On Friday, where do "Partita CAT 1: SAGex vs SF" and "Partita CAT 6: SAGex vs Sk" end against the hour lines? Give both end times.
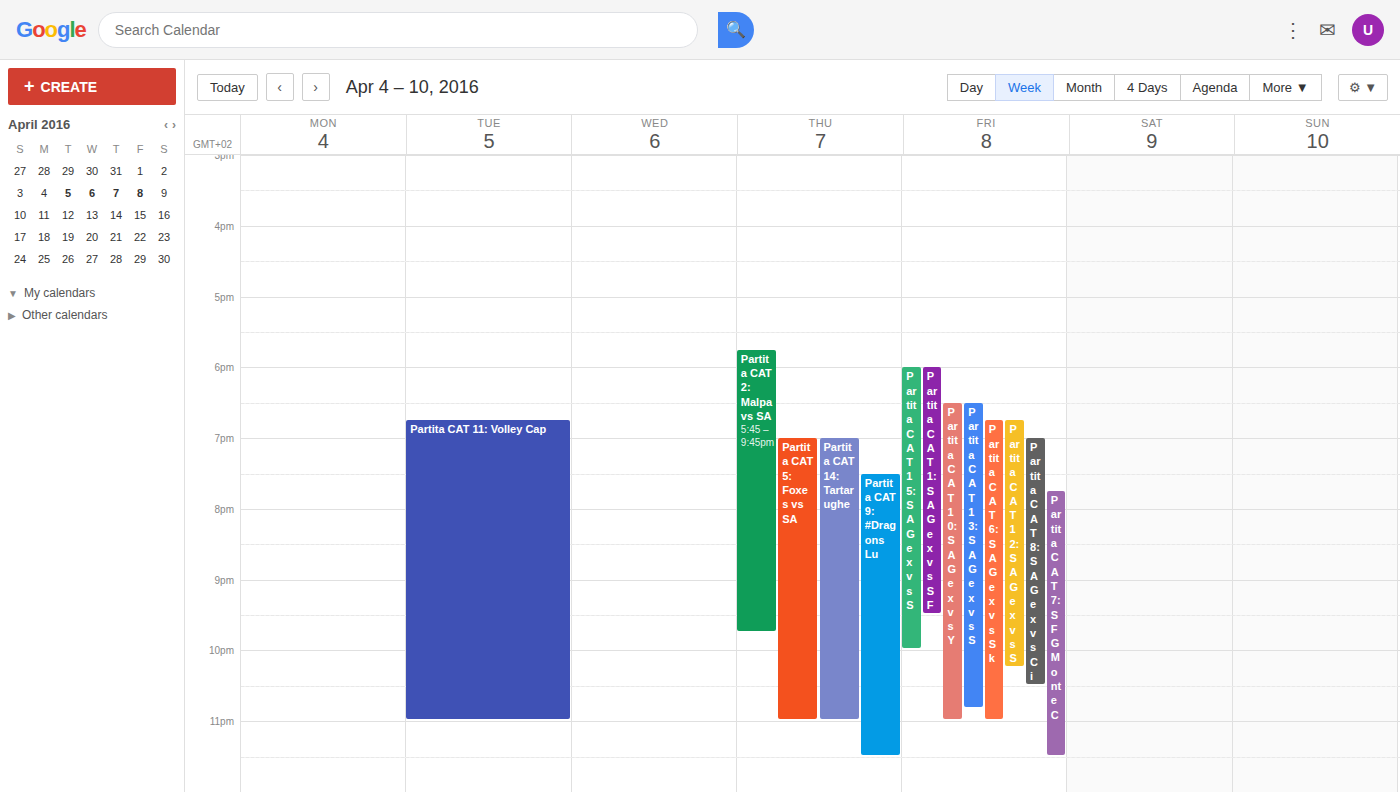
"Partita CAT 1: SAGex vs SF": 9:30 PM, halfway between the 9 PM and 10 PM lines. "Partita CAT 6: SAGex vs Sk": 11:00 PM, exactly on the 11 PM line.